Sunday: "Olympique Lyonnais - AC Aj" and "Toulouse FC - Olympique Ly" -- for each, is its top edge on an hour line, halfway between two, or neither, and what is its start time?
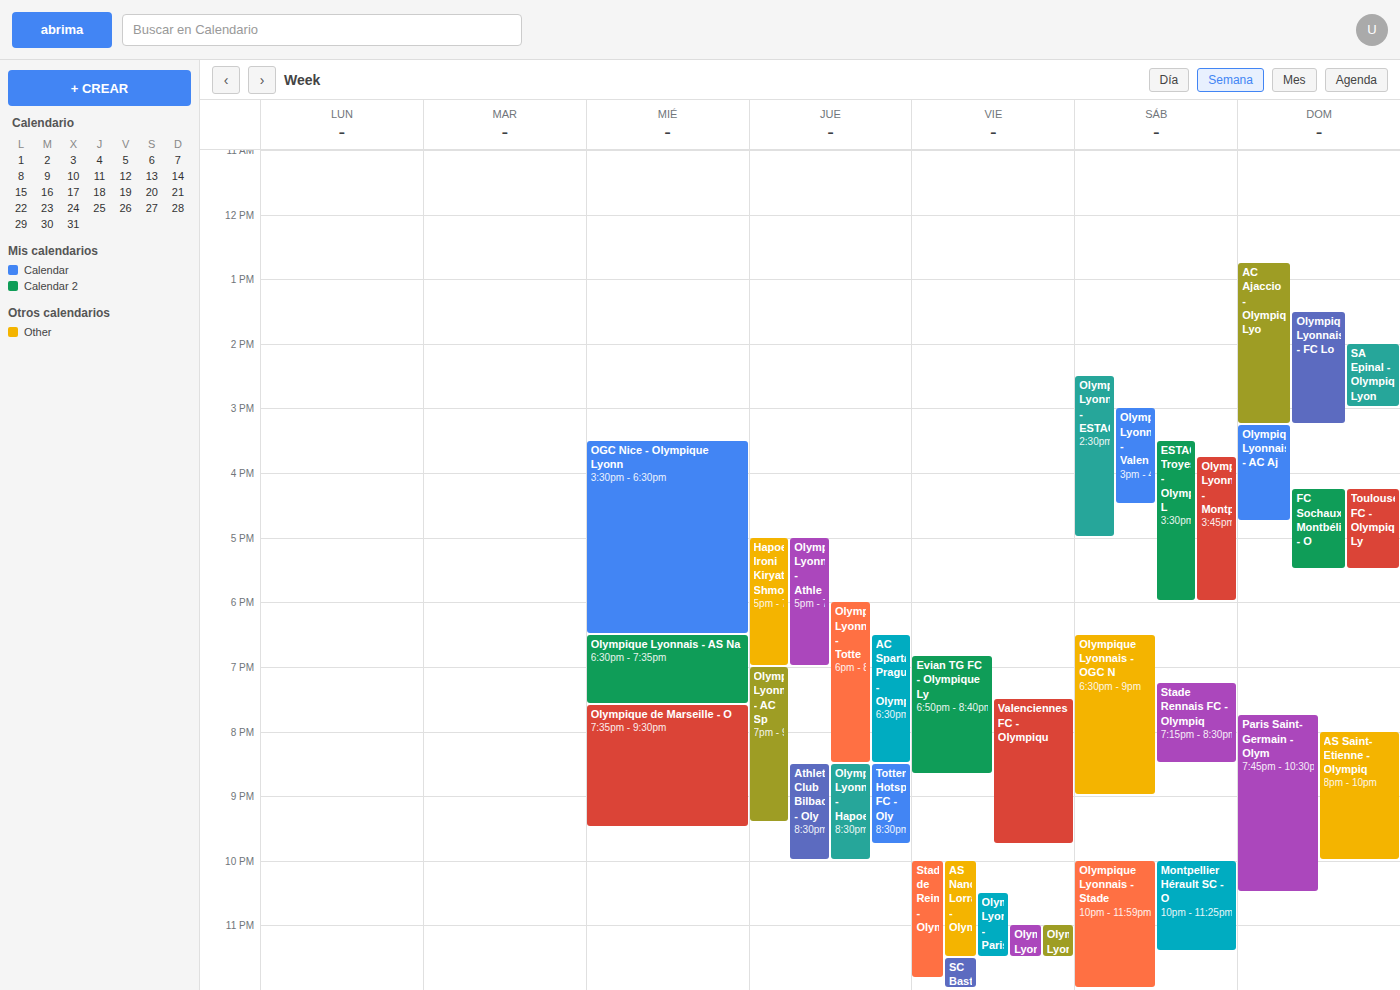
"Olympique Lyonnais - AC Aj": 3:15 PM, neither: a quarter of the way from the 3 PM line to the 4 PM line. "Toulouse FC - Olympique Ly": 4:15 PM, neither: a quarter of the way from the 4 PM line to the 5 PM line.